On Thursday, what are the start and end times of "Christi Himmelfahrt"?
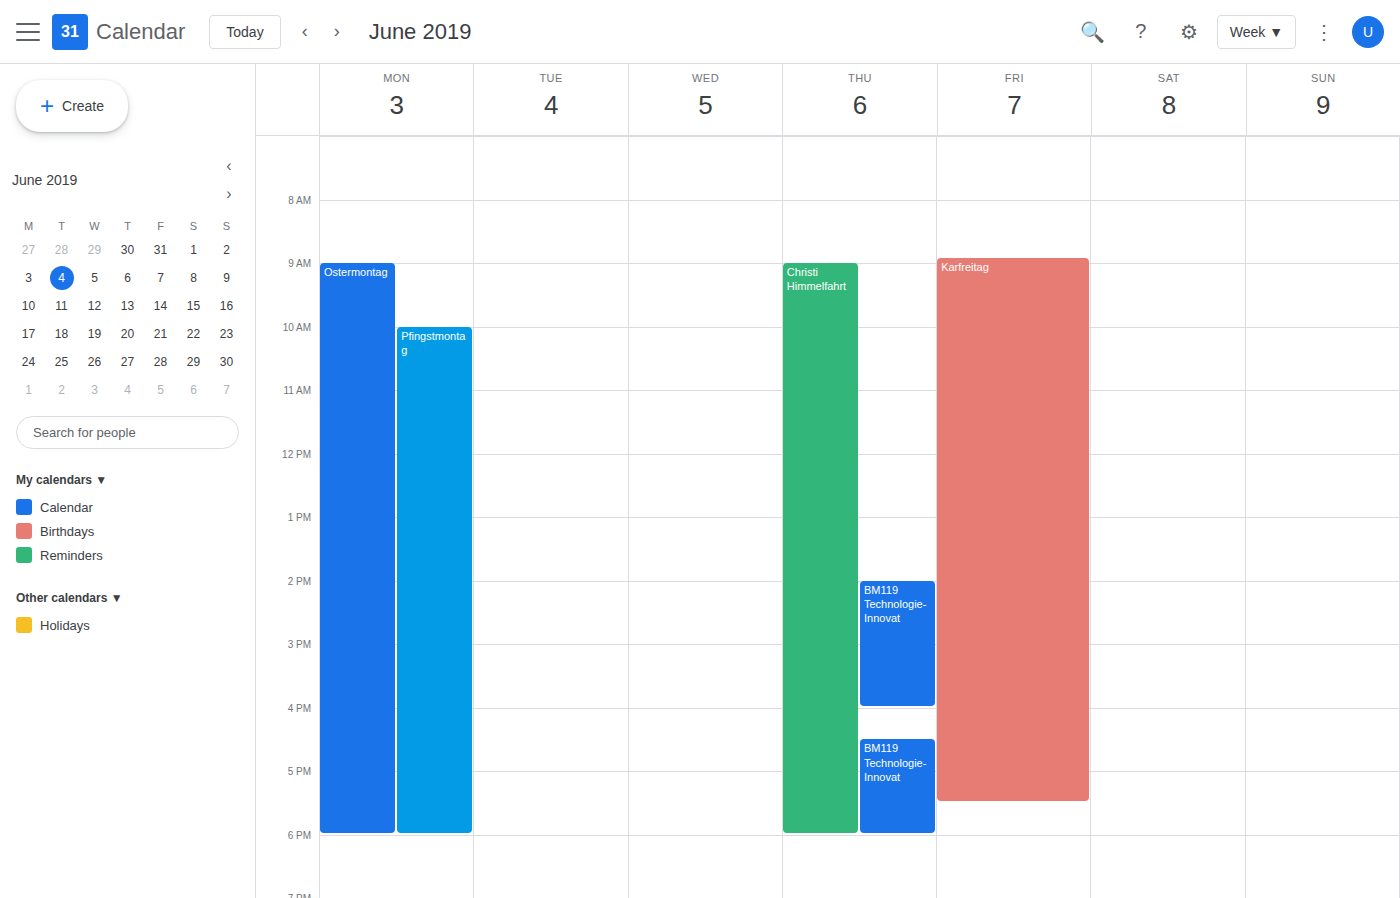
9:00 AM to 6:00 PM